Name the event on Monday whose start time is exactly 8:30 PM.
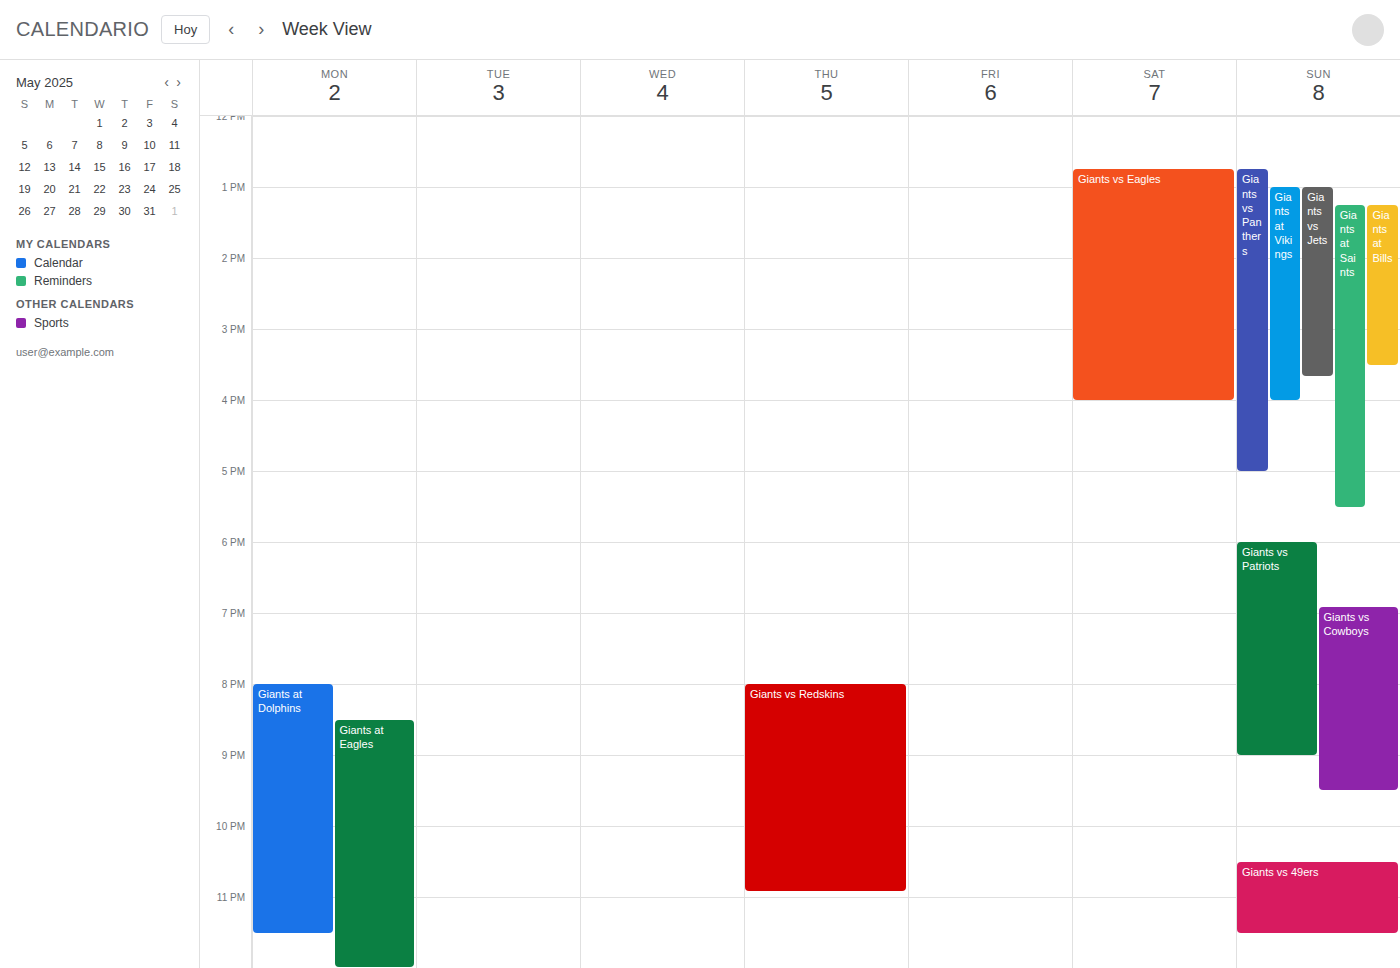
"Giants at Eagles"